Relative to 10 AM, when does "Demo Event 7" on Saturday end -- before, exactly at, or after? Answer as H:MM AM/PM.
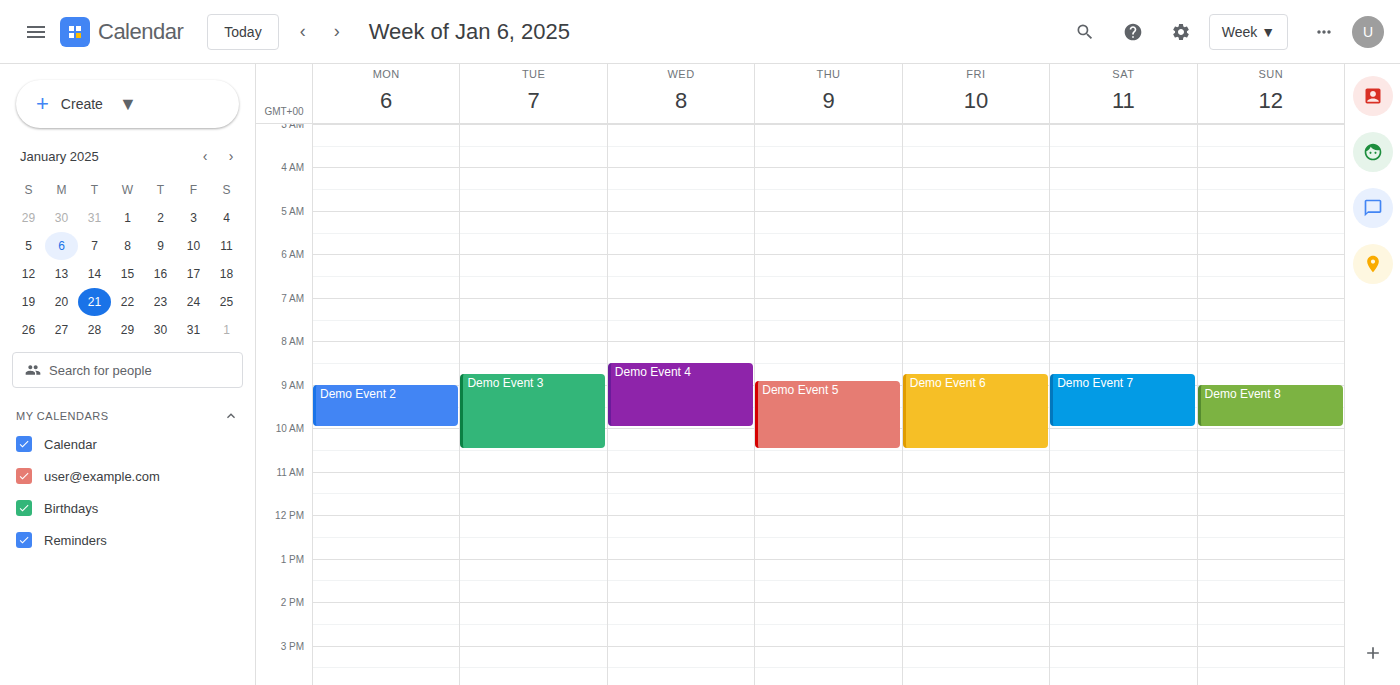
10:00 AM -- exactly at 10 AM, on the 10 AM line.